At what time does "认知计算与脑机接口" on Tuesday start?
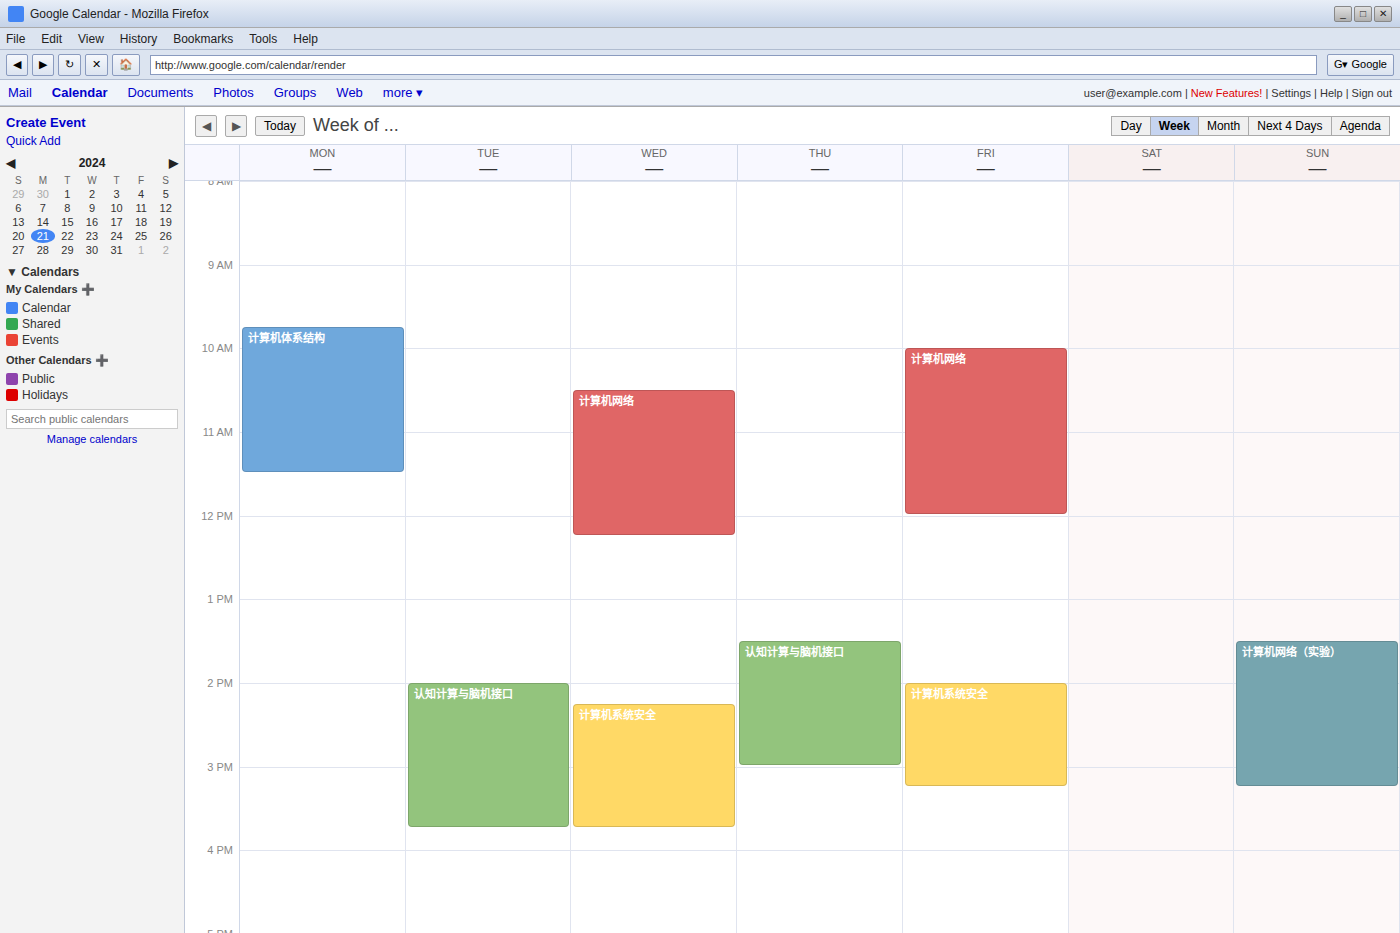
14:00